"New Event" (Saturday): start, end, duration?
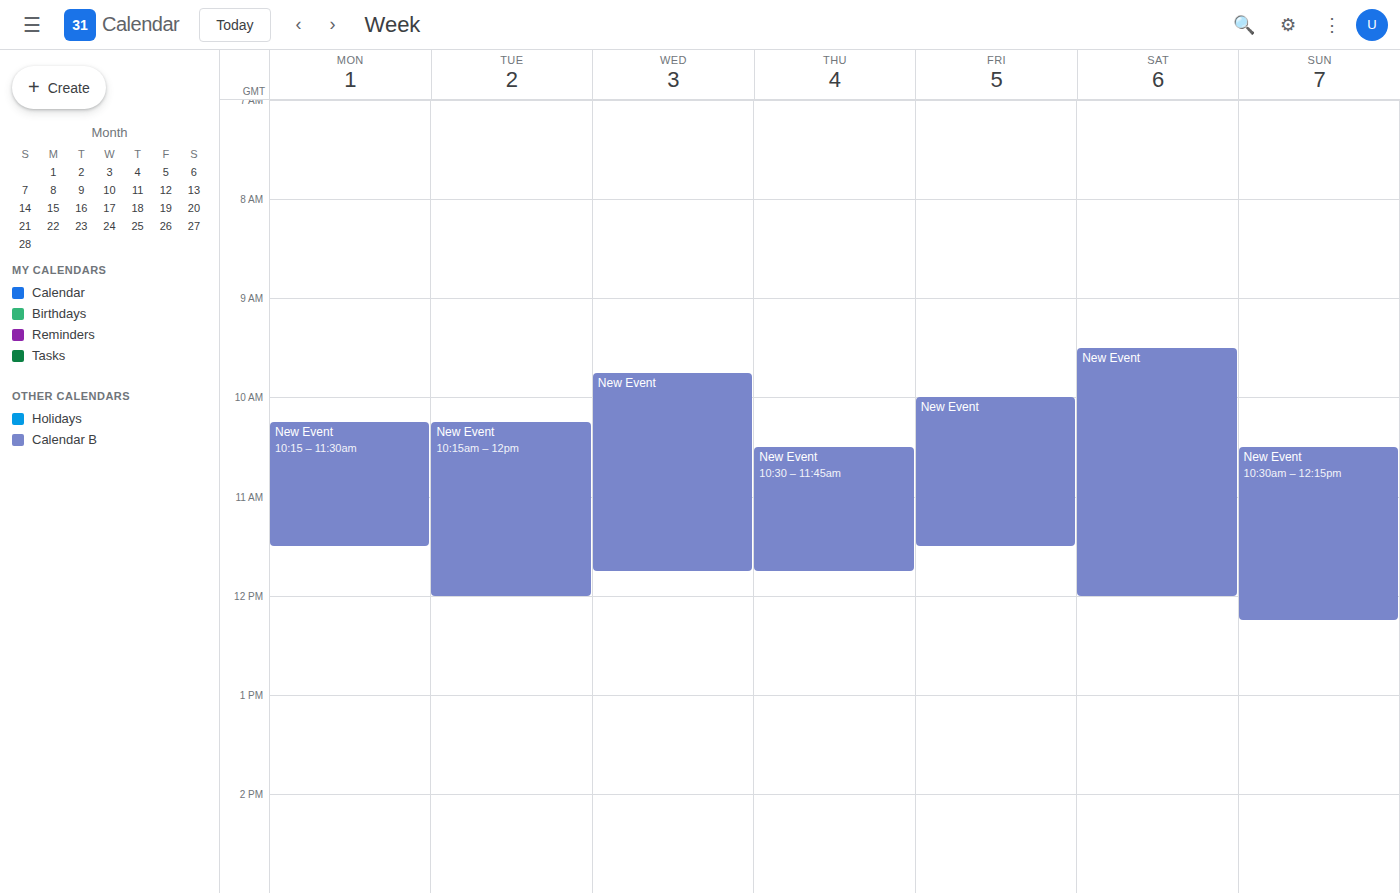
09:30 to 12:00, 2 hours 30 minutes